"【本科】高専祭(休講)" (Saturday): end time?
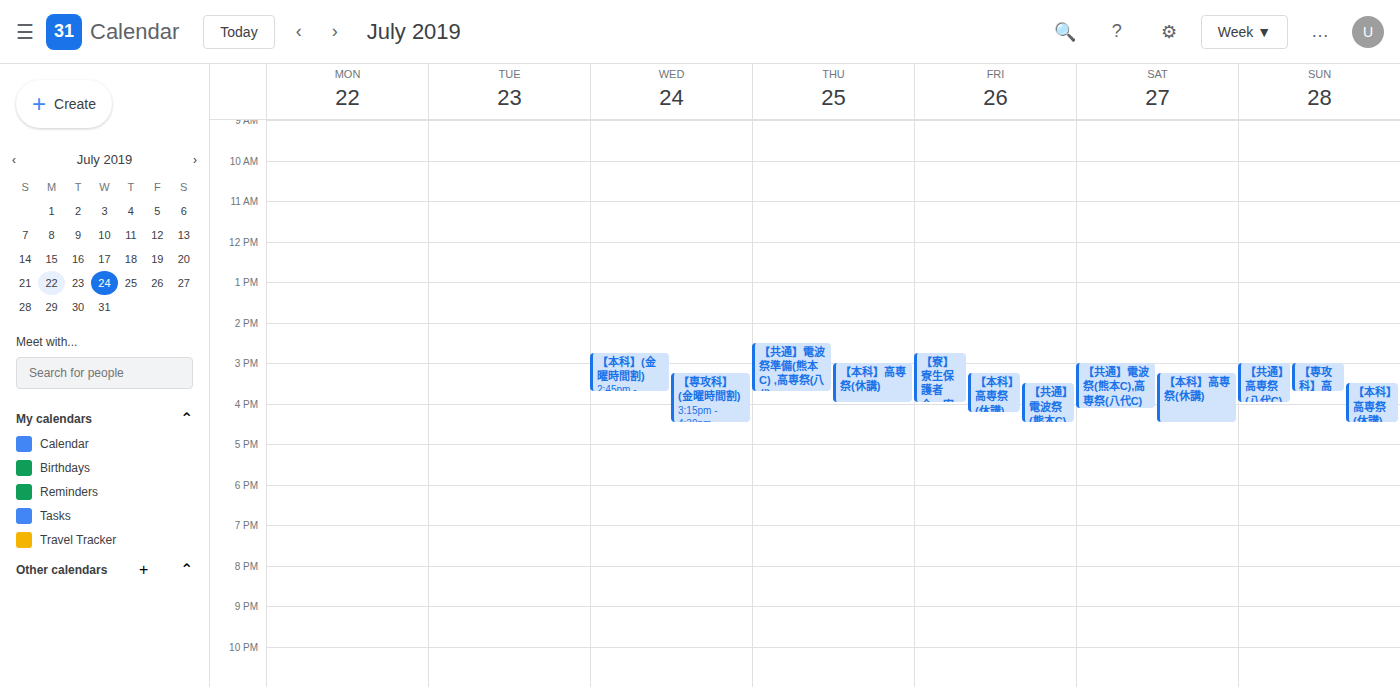
4:30 PM